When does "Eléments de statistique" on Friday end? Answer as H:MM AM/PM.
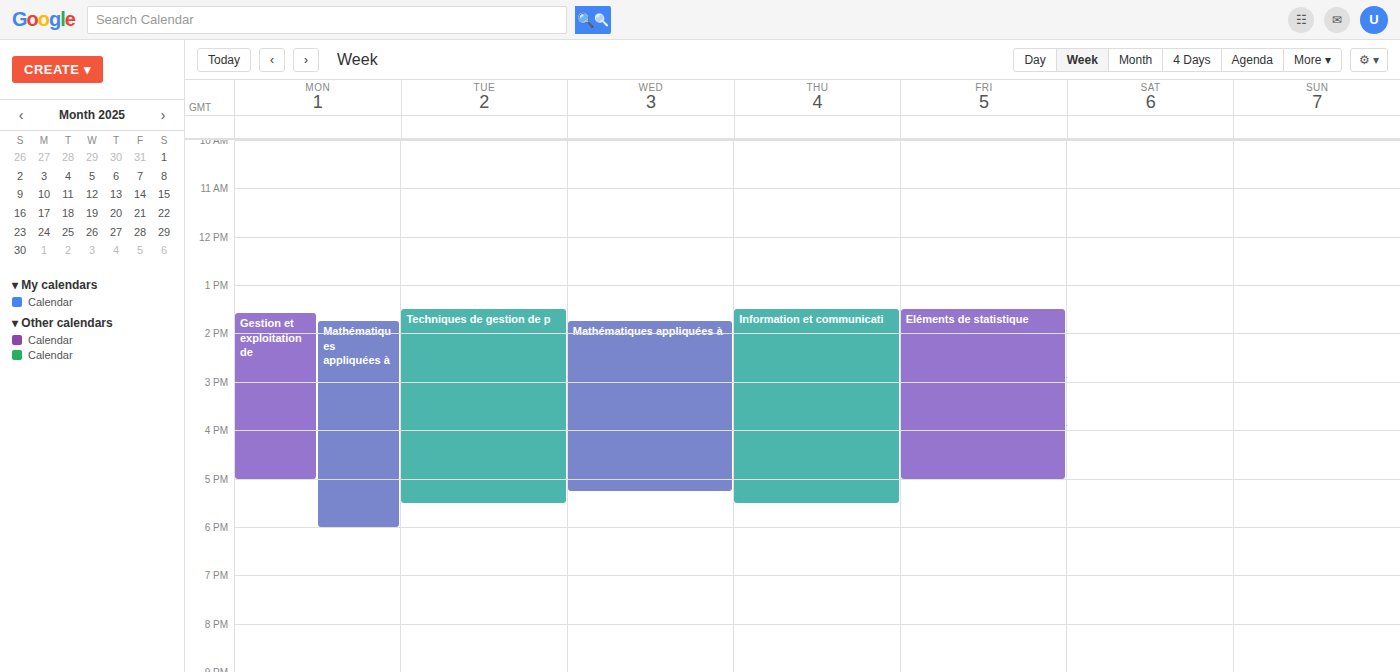
5:00 PM